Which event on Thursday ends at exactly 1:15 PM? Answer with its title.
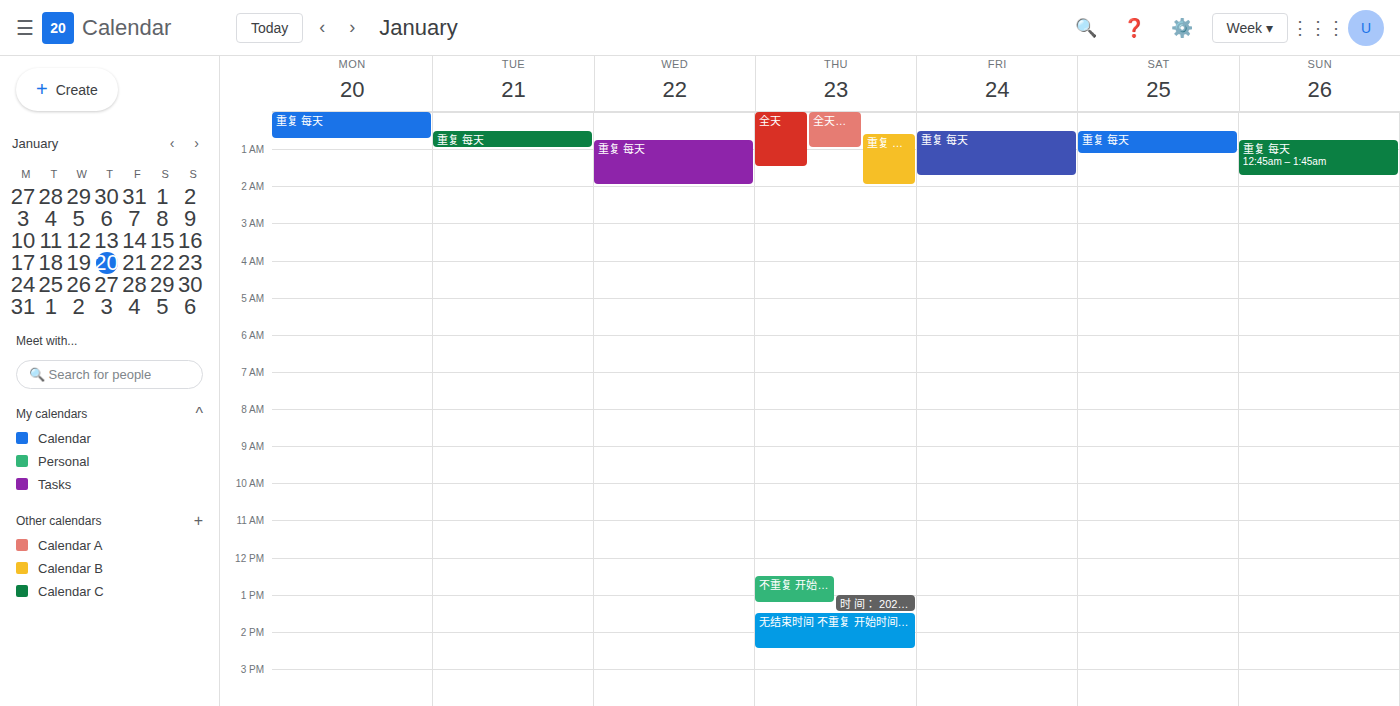
"不重复 开始时间 邮件15提"